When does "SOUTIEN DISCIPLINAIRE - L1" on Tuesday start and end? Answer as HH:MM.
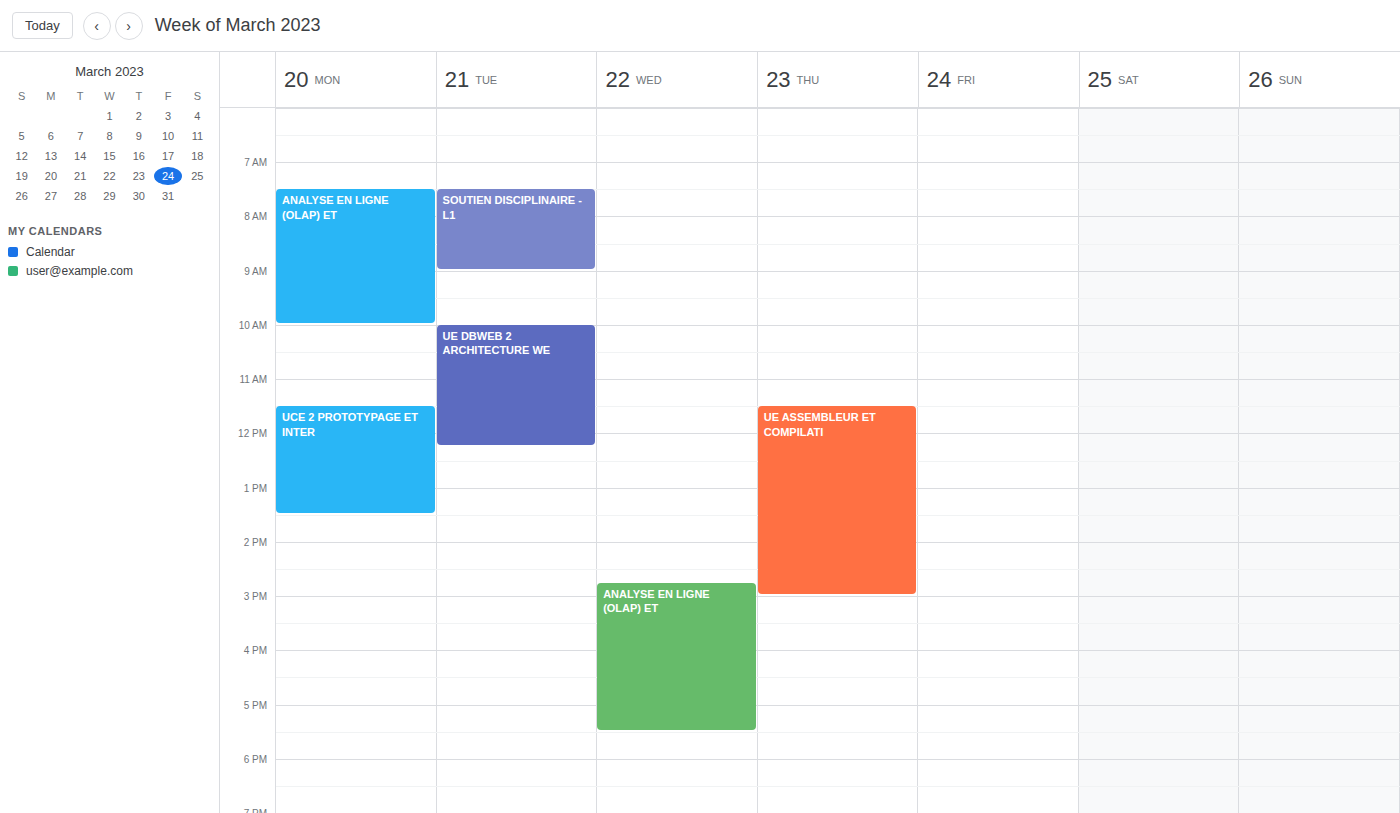
07:30 to 09:00